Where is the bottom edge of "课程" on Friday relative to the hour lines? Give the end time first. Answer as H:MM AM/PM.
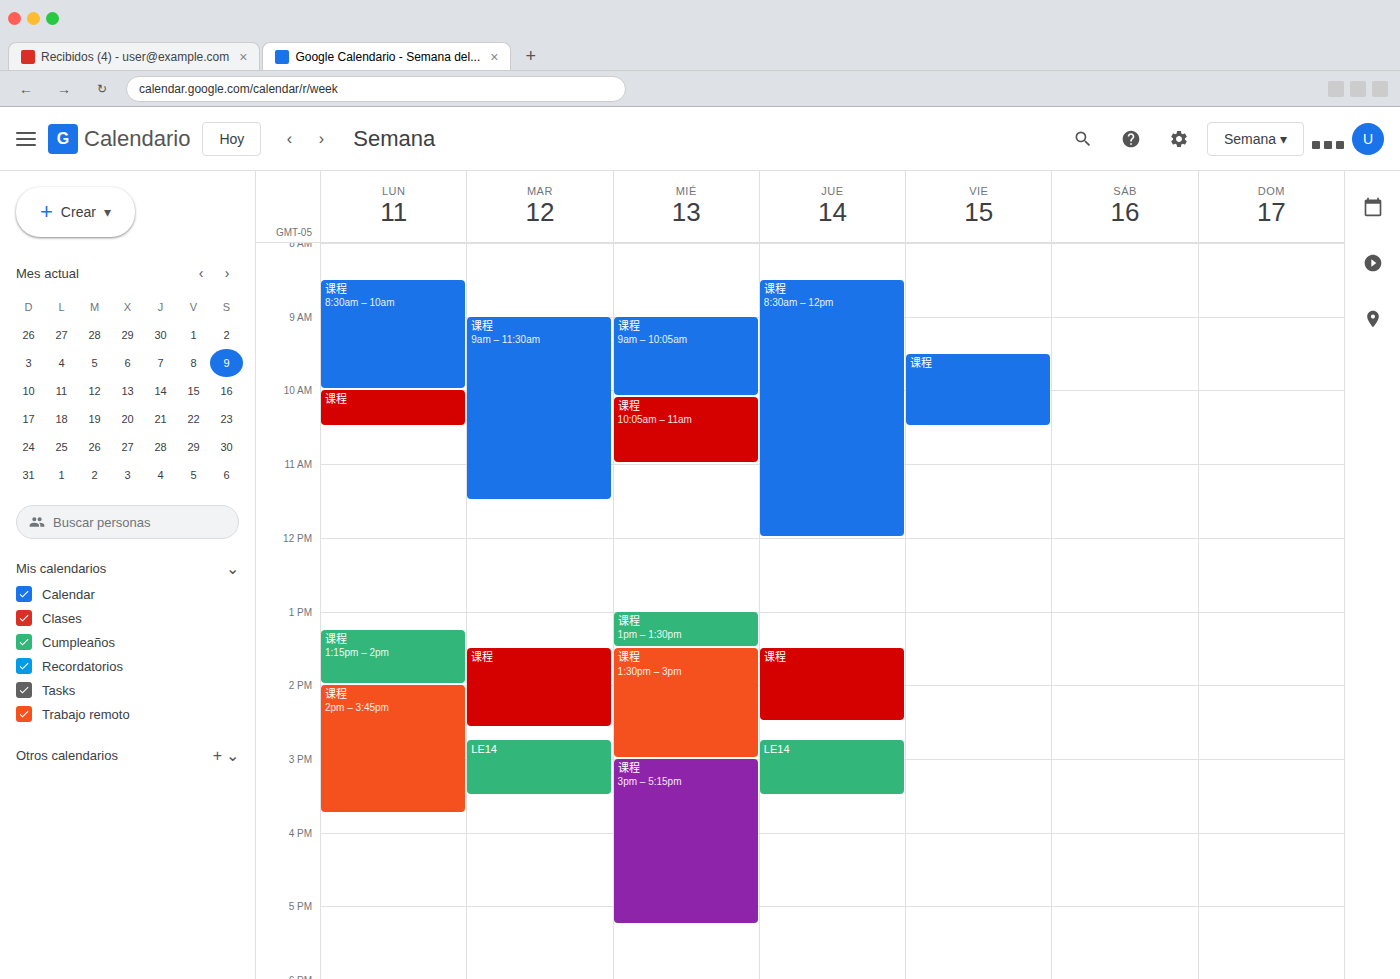
10:30 AM -- halfway between the 10 AM and 11 AM lines.